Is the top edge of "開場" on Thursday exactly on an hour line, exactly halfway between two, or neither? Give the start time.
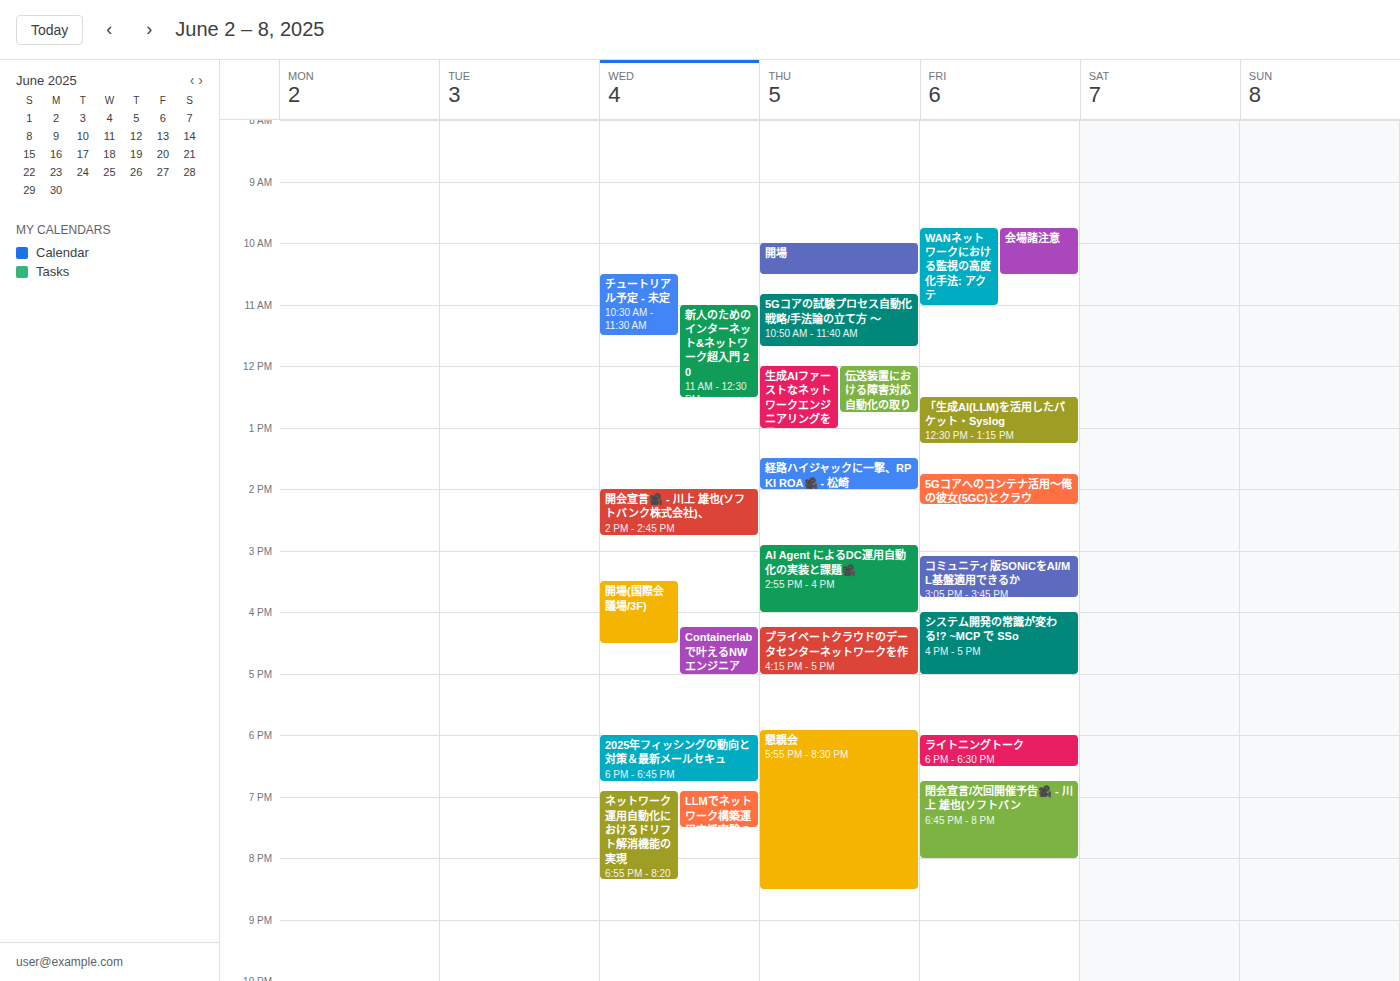
10:00 AM -- exactly on the 10 AM line.